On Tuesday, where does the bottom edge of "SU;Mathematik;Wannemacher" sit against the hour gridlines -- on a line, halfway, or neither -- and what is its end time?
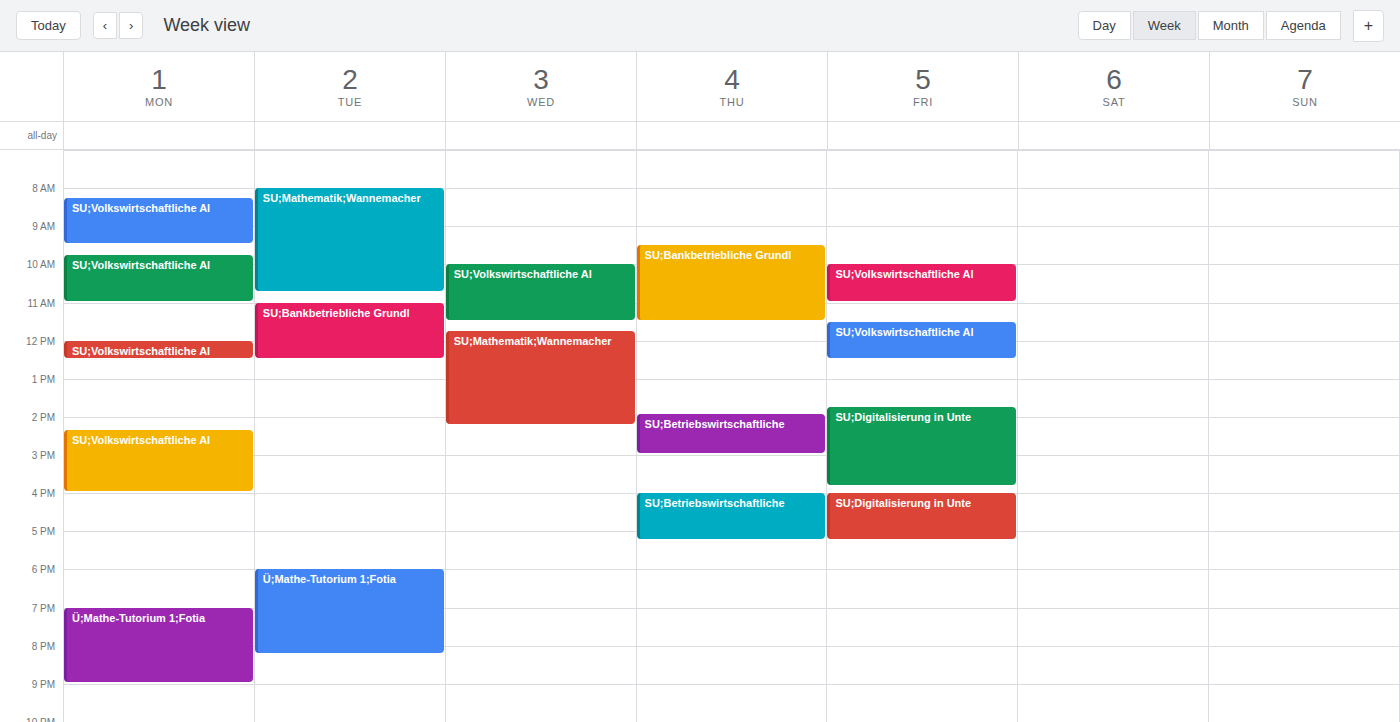
10:45 AM -- neither: three quarters of the way from the 10 AM line to the 11 AM line.